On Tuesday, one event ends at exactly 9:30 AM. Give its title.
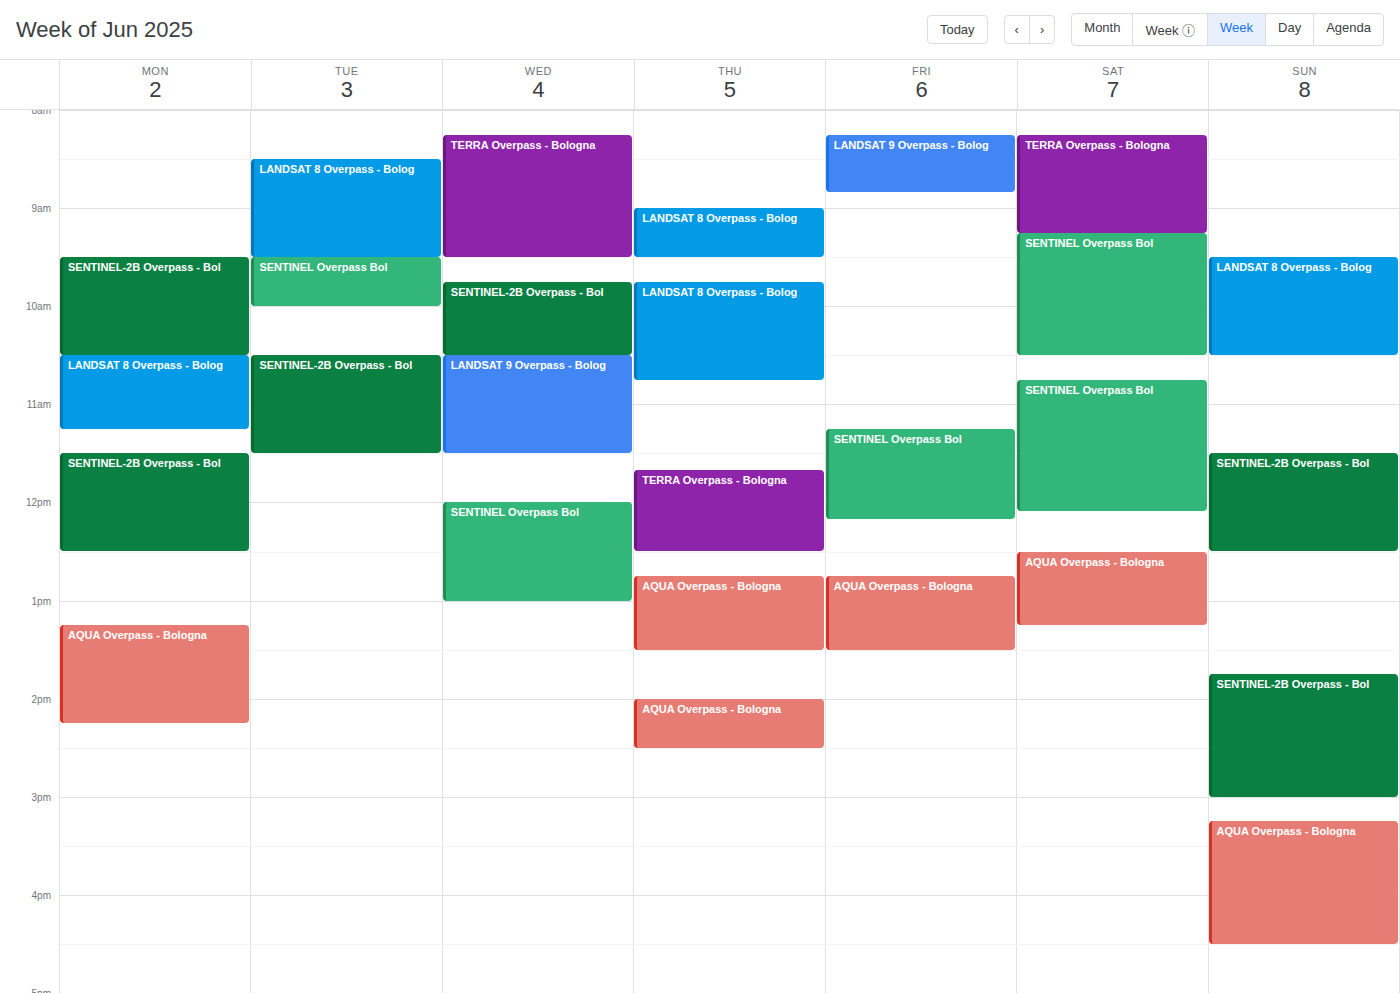
"LANDSAT 8 Overpass - Bolog"